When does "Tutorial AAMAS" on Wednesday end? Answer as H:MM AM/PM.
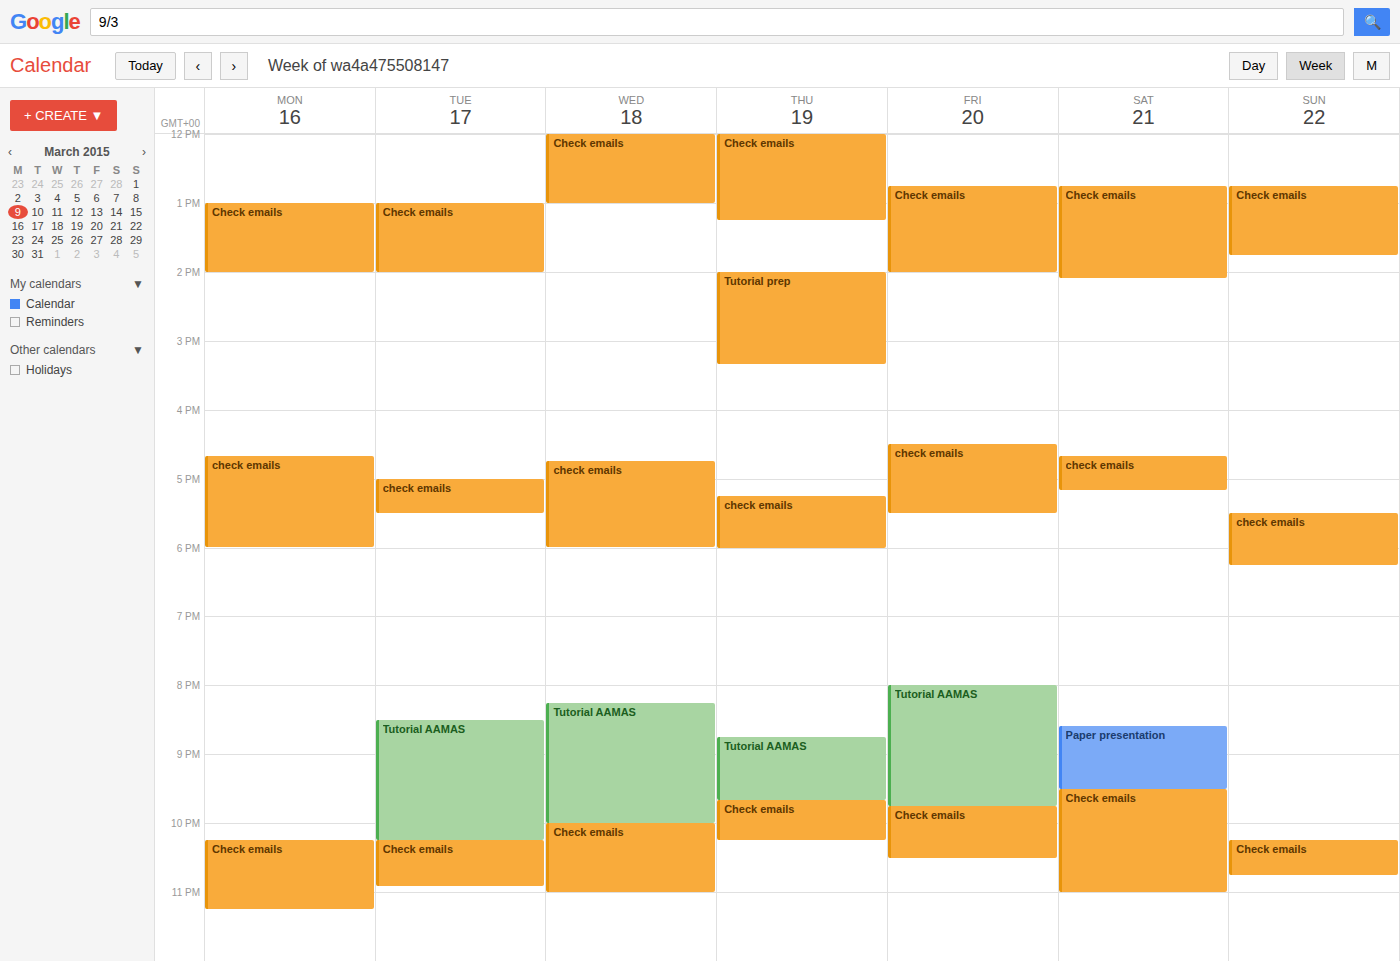
10:00 PM